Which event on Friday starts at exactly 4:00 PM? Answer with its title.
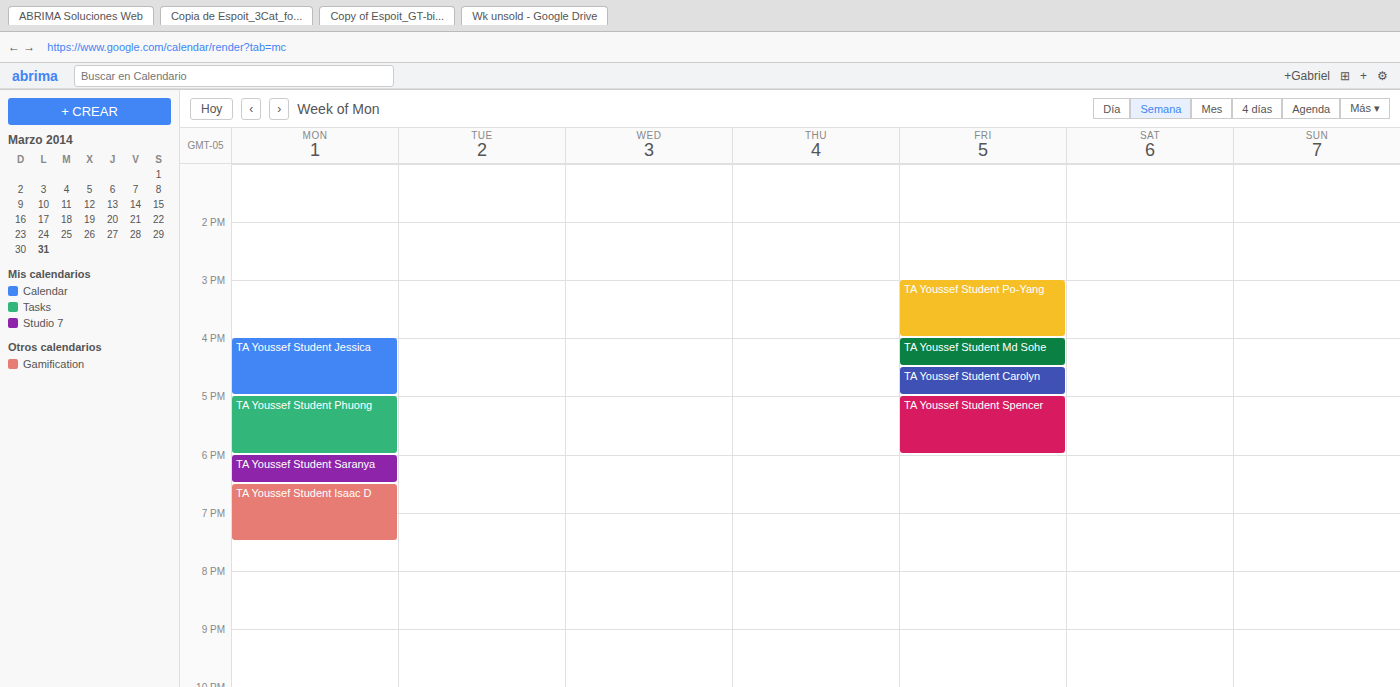
"TA Youssef Student Md Sohe"